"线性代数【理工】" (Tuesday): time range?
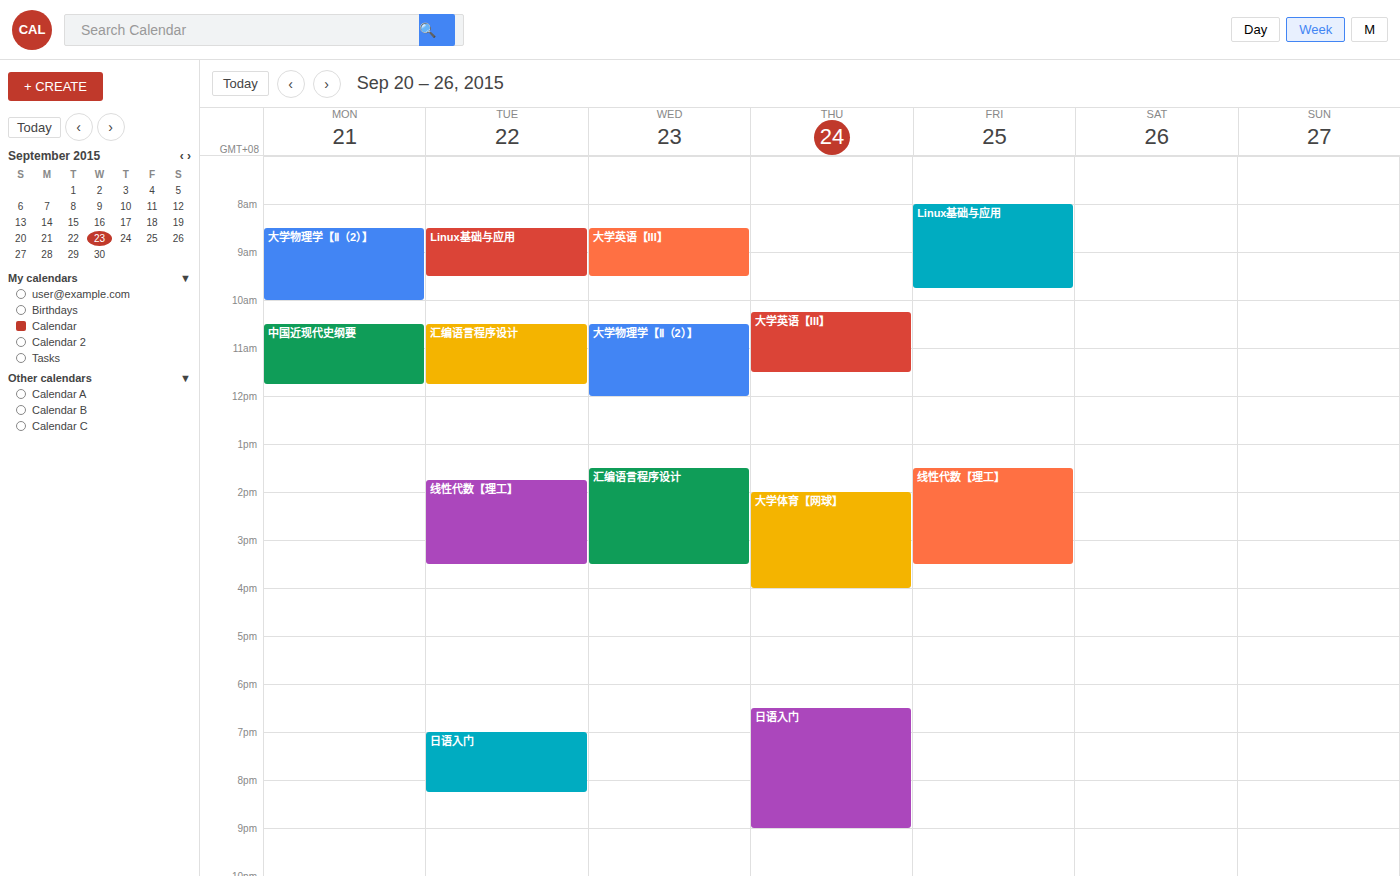
1:45 PM to 3:30 PM